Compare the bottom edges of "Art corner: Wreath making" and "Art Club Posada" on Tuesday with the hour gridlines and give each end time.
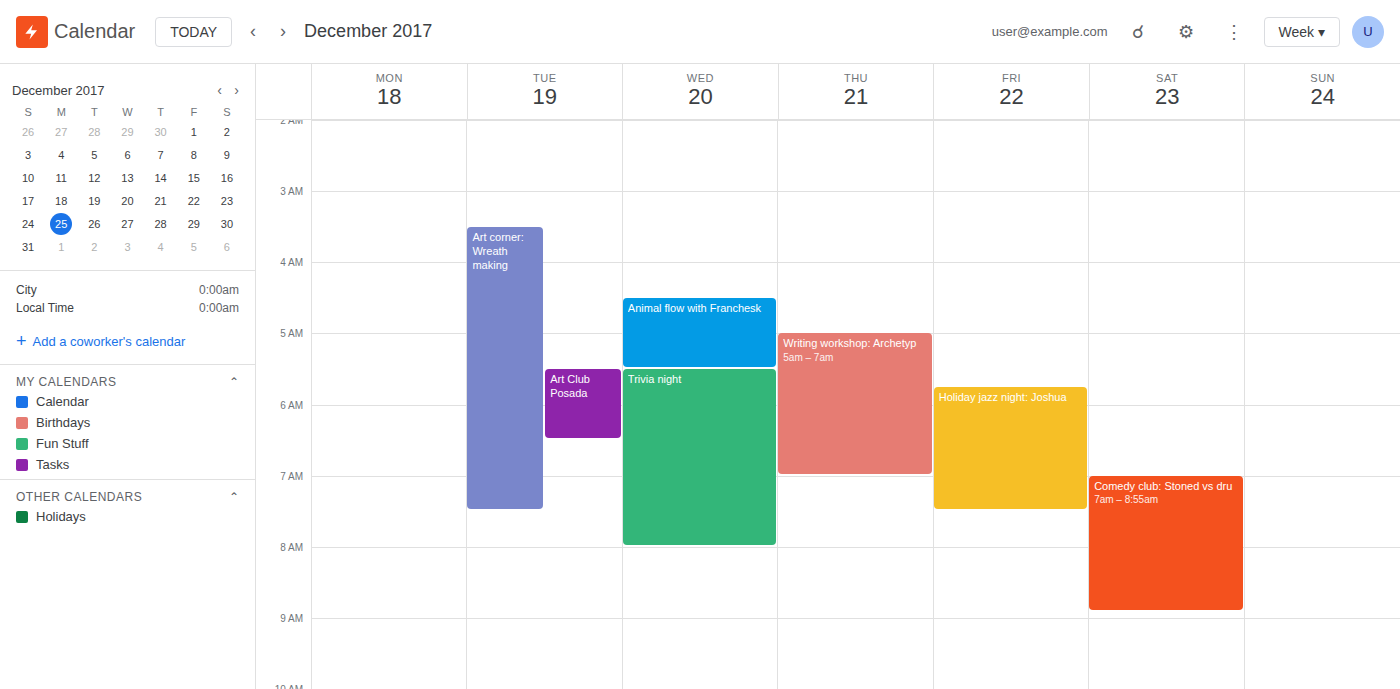
"Art corner: Wreath making": 7:30 AM, halfway between the 7 AM and 8 AM lines. "Art Club Posada": 6:30 AM, halfway between the 6 AM and 7 AM lines.